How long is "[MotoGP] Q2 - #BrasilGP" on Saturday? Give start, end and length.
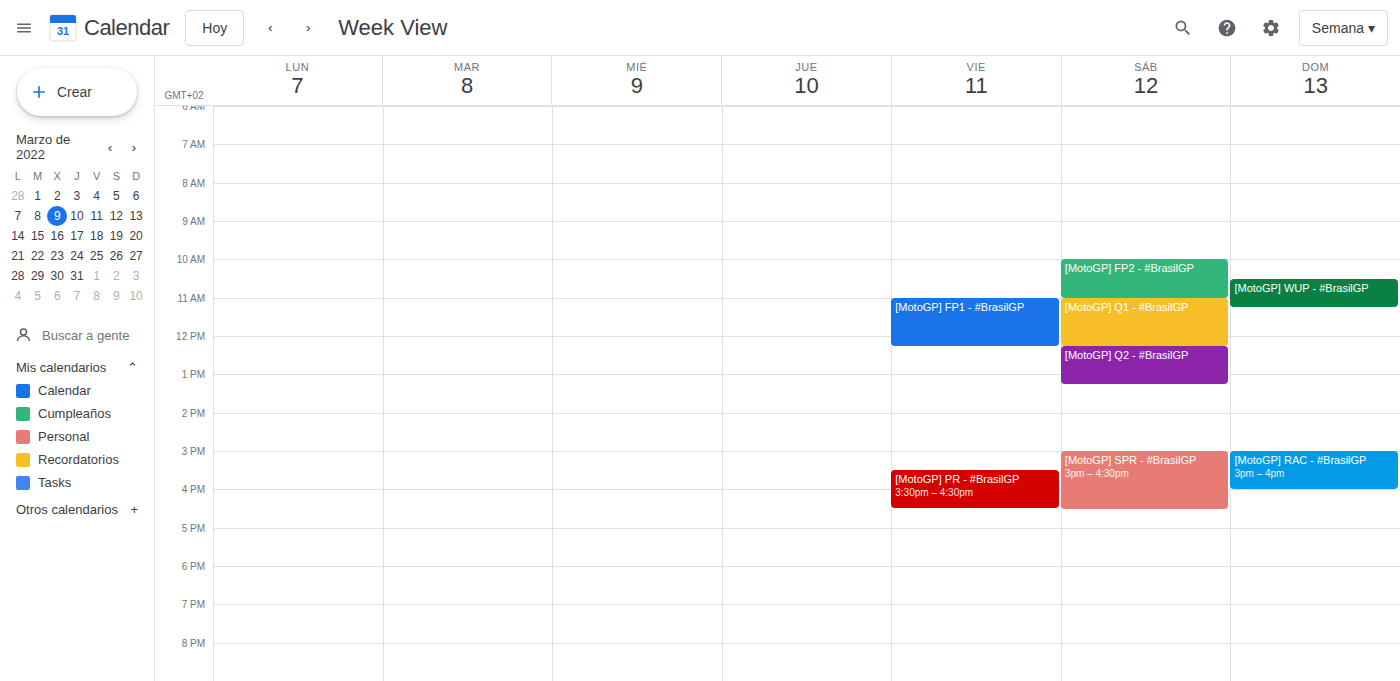
12:15 PM to 1:15 PM, 1 hour